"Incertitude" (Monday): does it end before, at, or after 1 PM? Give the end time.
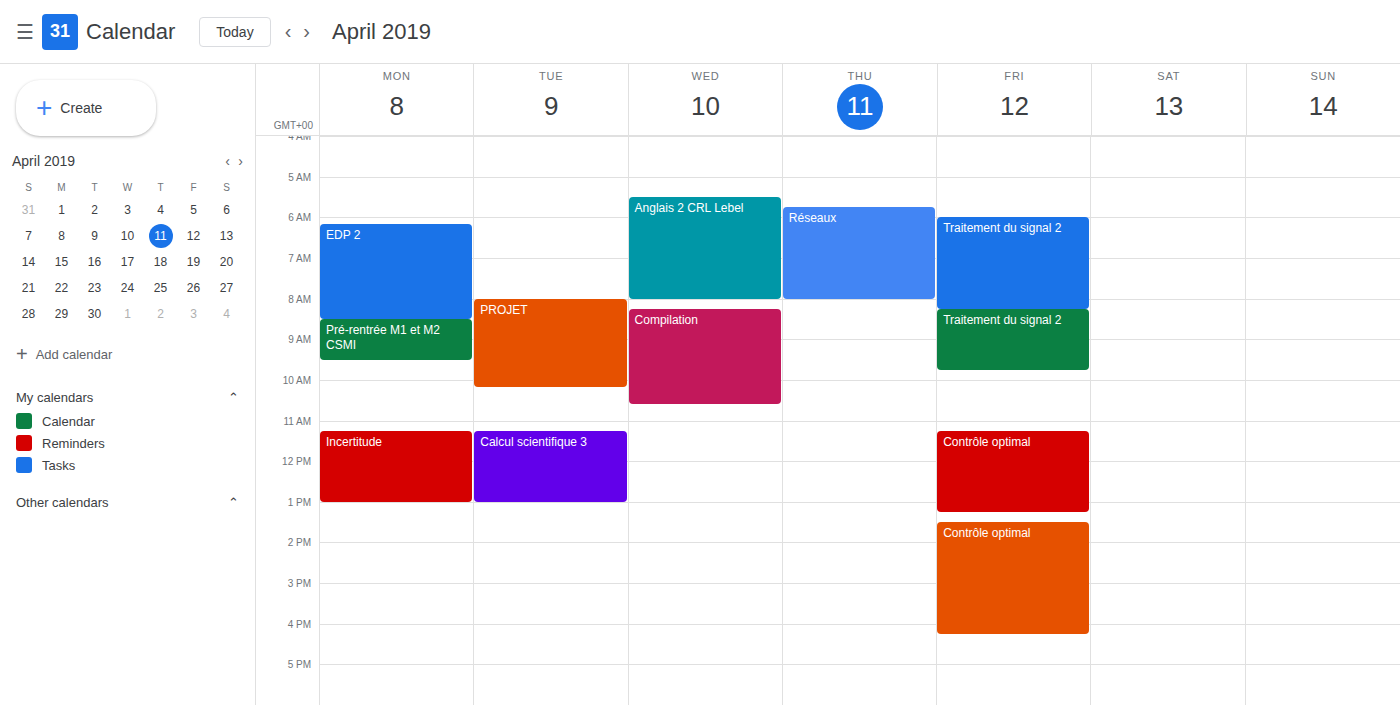
1:00 PM -- exactly at 1 PM, on the 1 PM line.